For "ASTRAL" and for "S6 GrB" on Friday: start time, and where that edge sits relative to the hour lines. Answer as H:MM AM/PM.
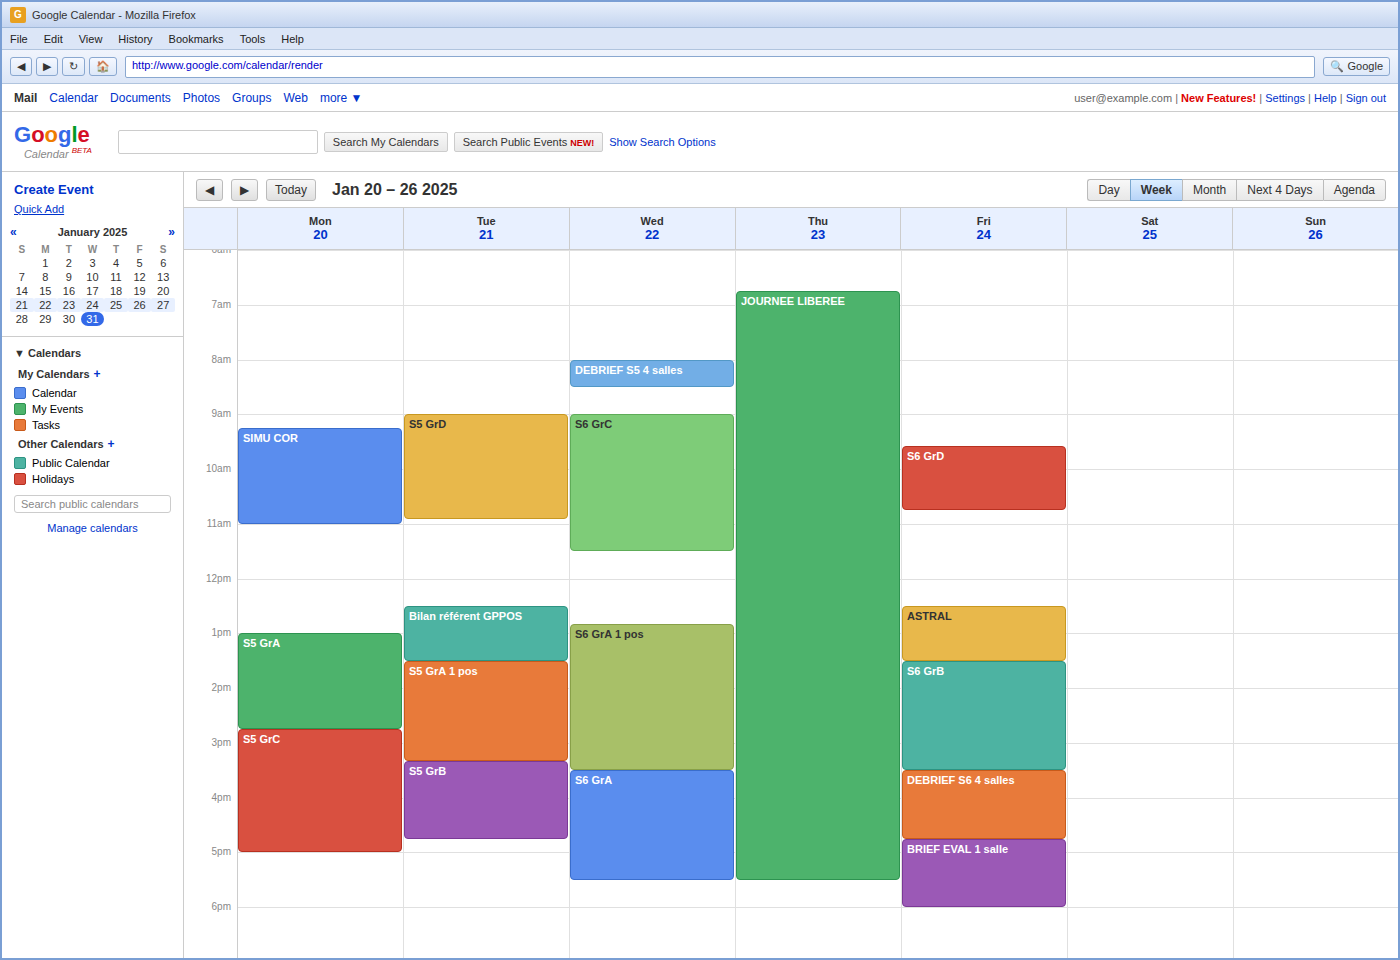
"ASTRAL": 12:30 PM, halfway between the 12 PM and 1 PM lines. "S6 GrB": 1:30 PM, halfway between the 1 PM and 2 PM lines.